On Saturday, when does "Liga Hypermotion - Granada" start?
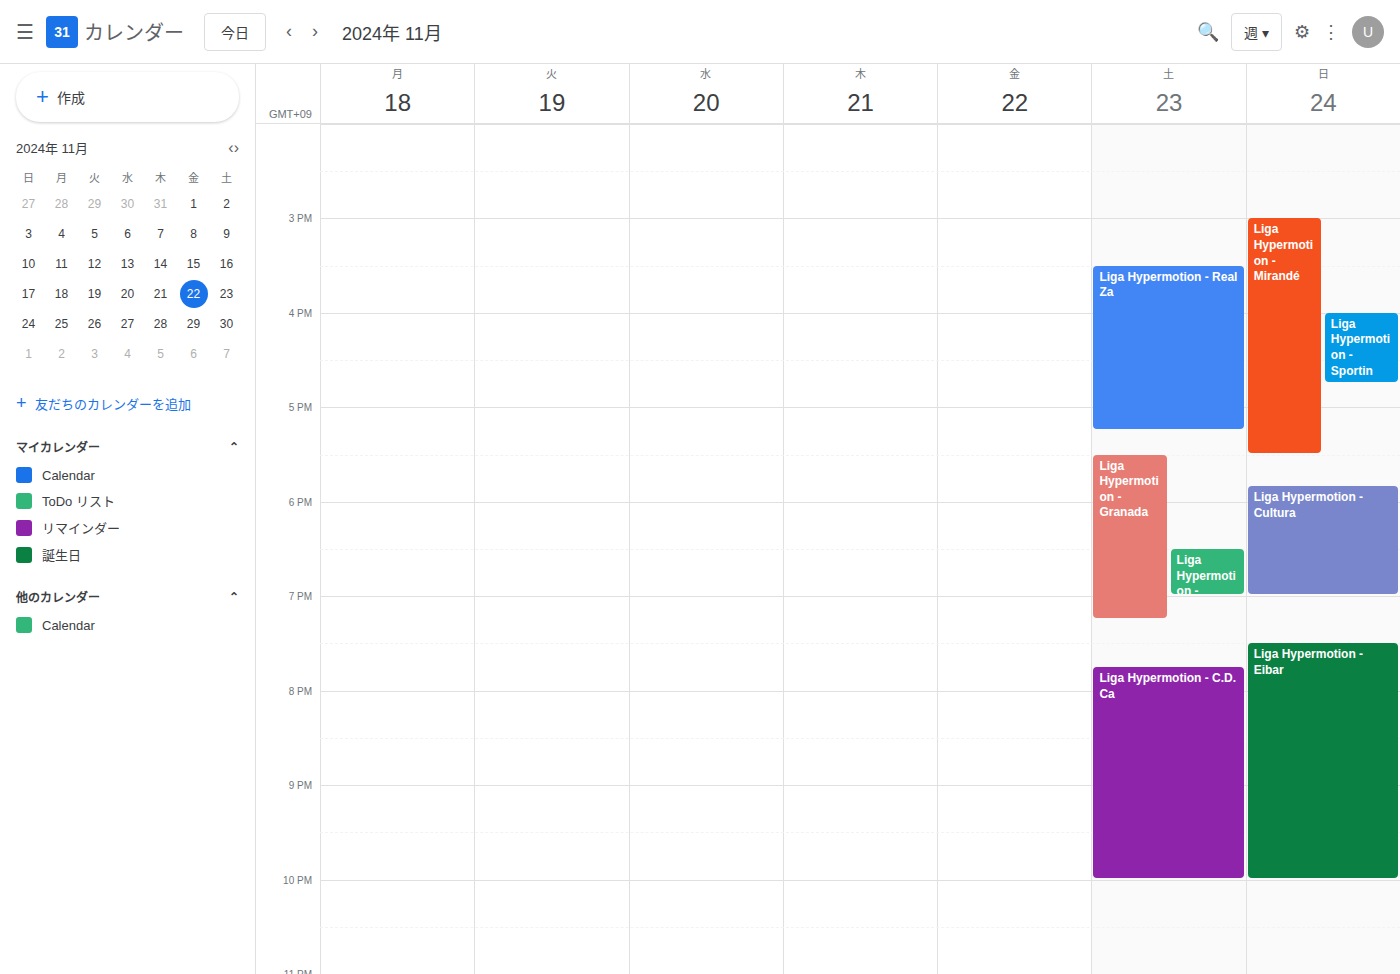
5:30 PM